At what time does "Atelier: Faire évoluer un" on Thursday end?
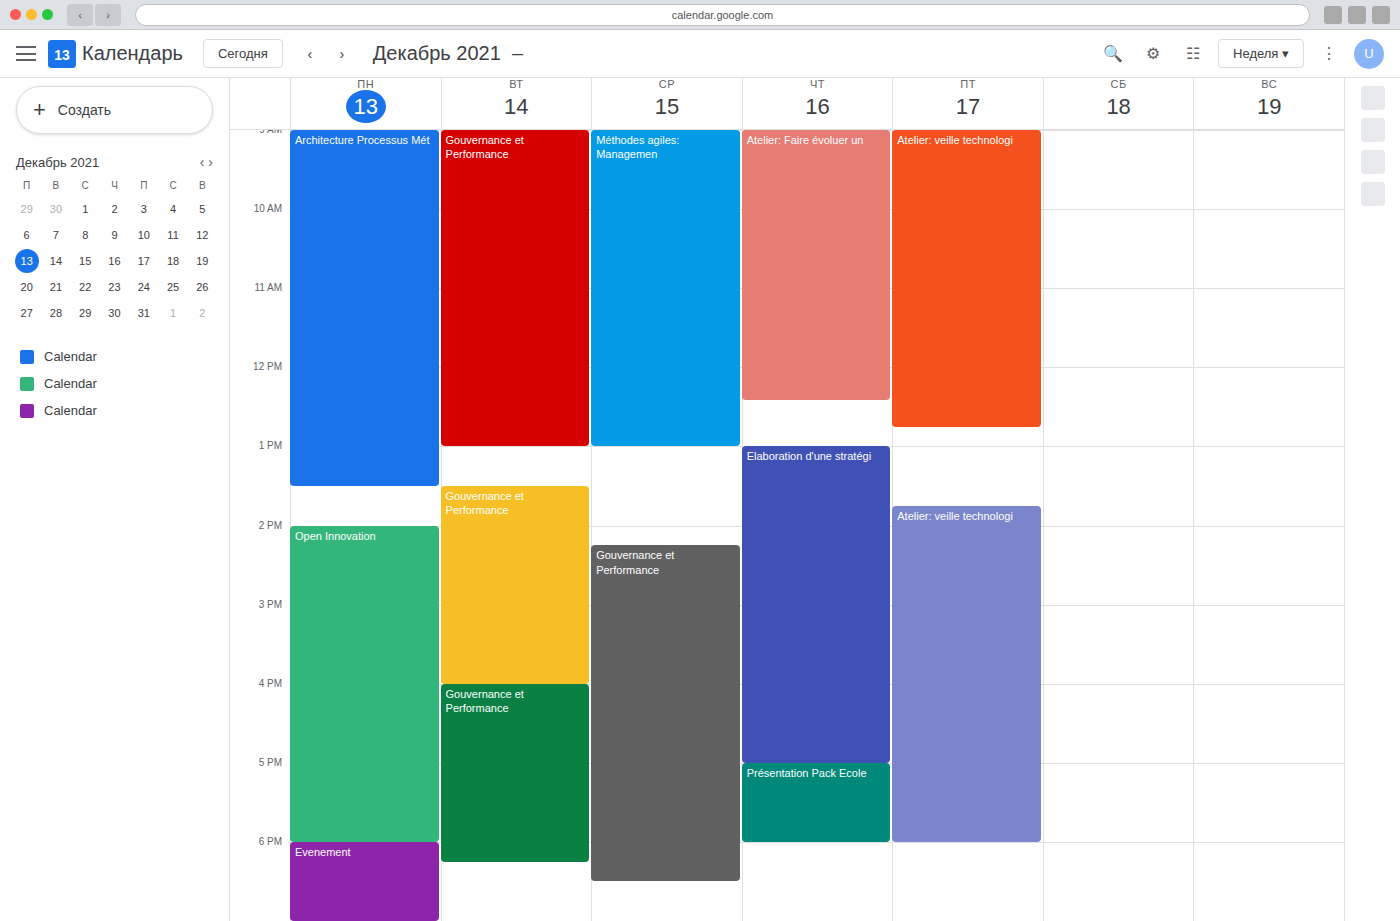
12:25 PM